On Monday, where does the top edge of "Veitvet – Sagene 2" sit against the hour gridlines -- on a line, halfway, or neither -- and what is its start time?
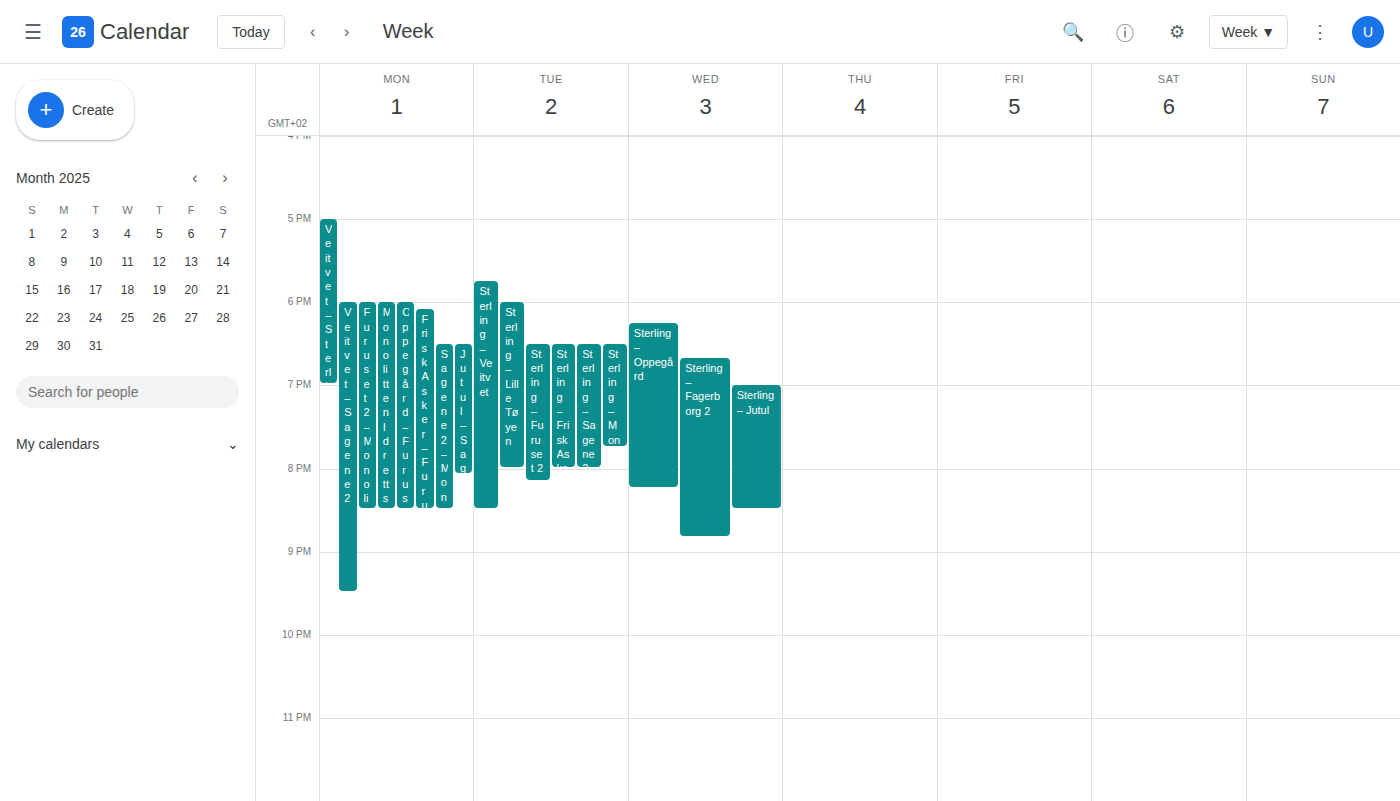
18:00 -- exactly on the 18:00 line.